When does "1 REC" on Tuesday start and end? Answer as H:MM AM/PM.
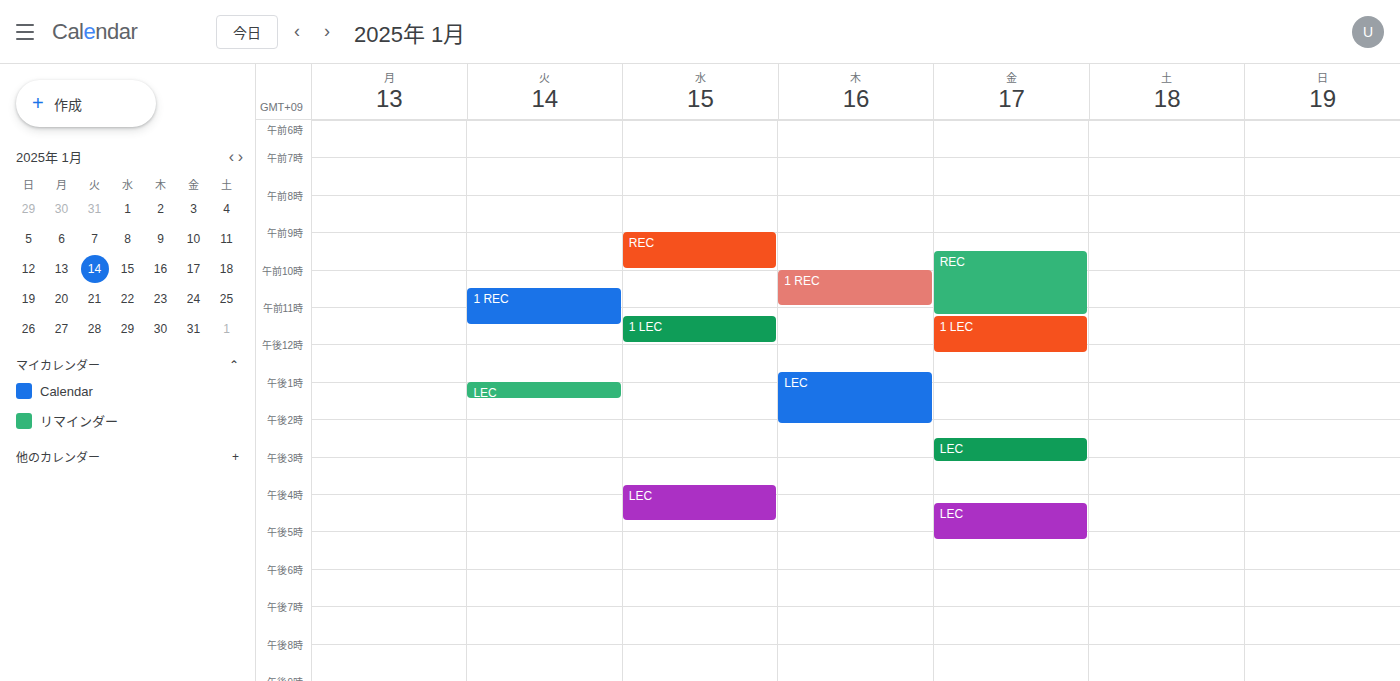
10:30 AM to 11:30 AM